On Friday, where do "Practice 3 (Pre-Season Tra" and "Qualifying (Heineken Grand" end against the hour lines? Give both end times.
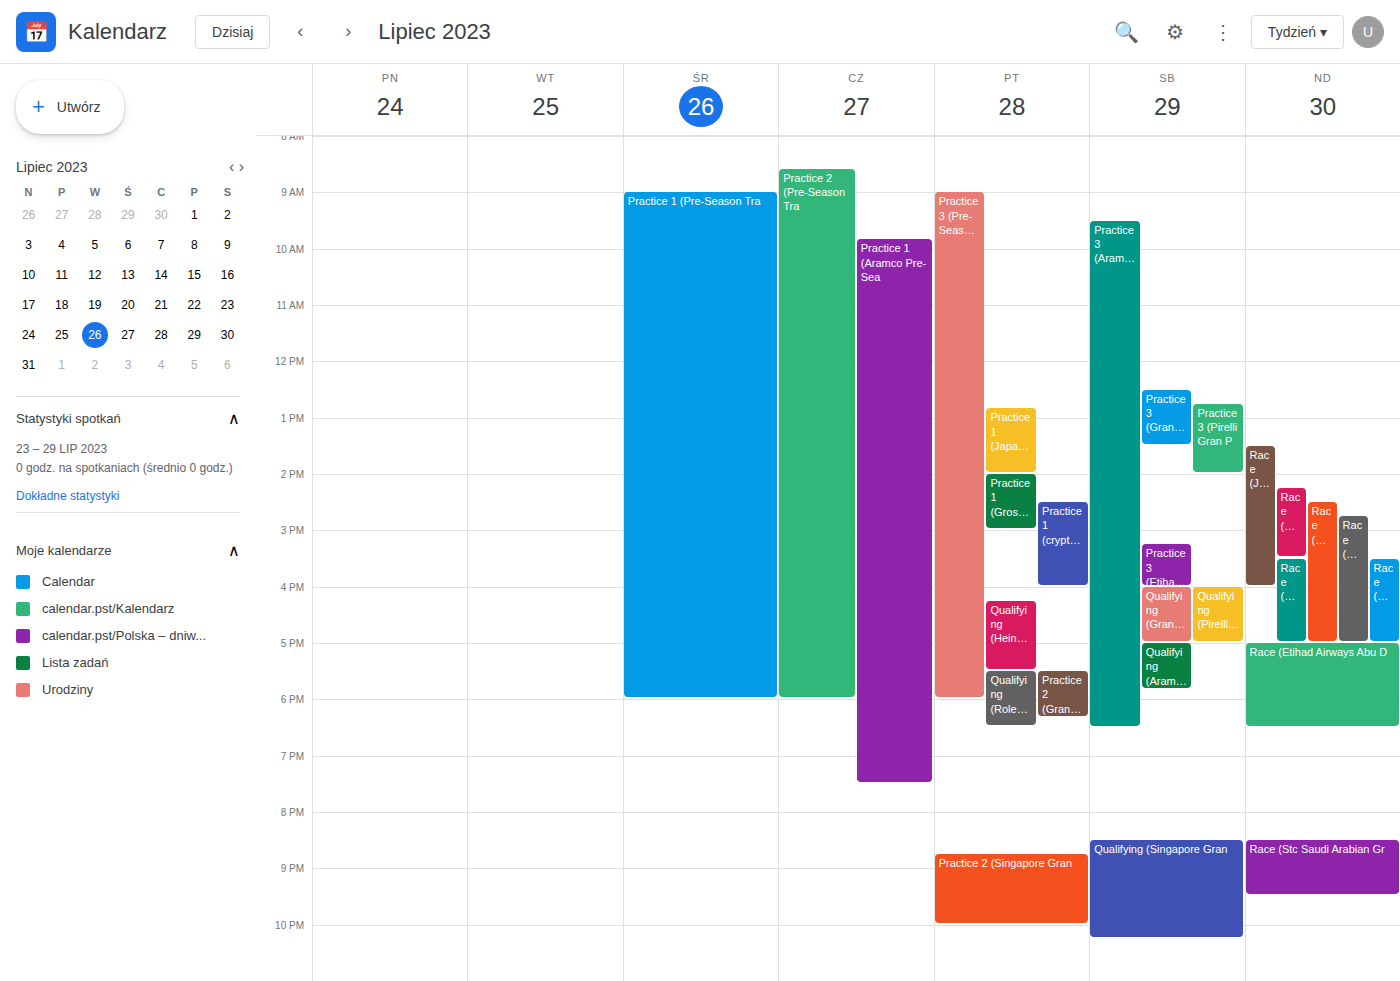
"Practice 3 (Pre-Season Tra": 6:00 PM, exactly on the 6 PM line. "Qualifying (Heineken Grand": 5:30 PM, halfway between the 5 PM and 6 PM lines.